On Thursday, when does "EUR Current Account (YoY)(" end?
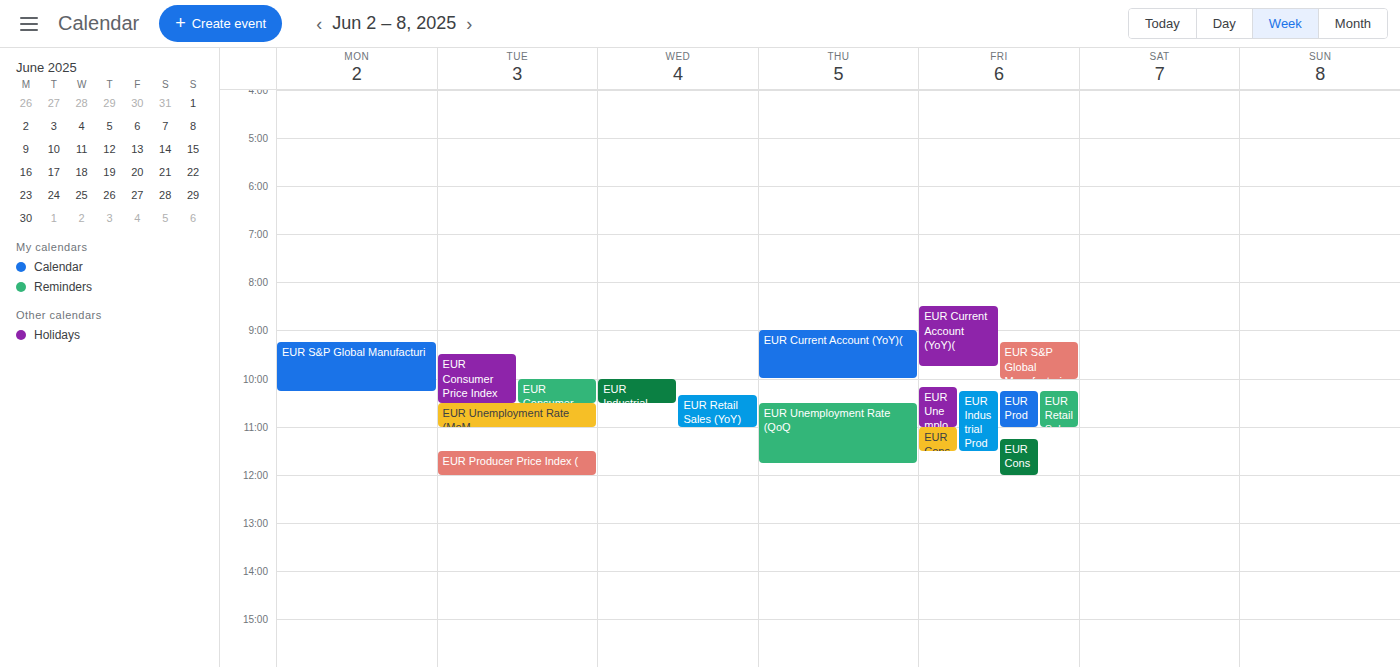
10:00 AM